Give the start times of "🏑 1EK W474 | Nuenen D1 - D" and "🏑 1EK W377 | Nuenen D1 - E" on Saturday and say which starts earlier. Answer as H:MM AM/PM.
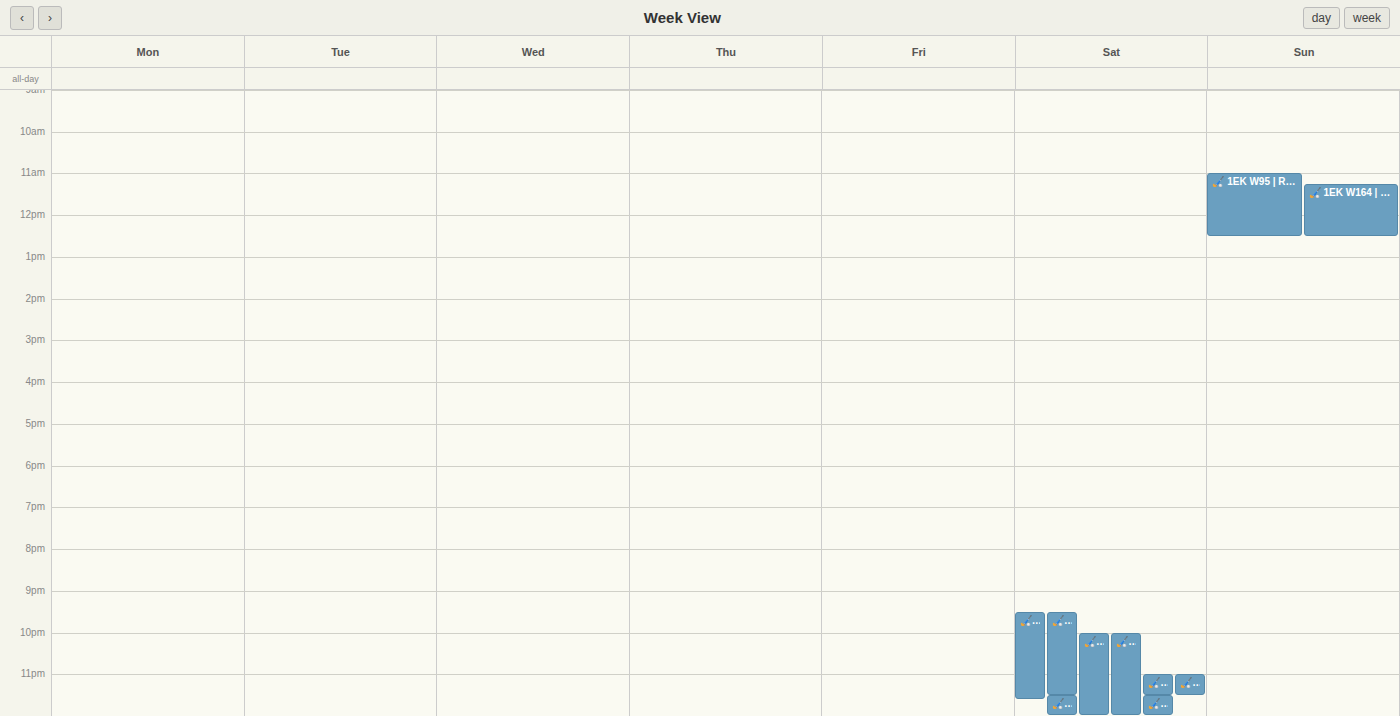
"🏑 1EK W377 | Nuenen D1 - E" 9:30 PM; "🏑 1EK W474 | Nuenen D1 - D" 10:00 PM.